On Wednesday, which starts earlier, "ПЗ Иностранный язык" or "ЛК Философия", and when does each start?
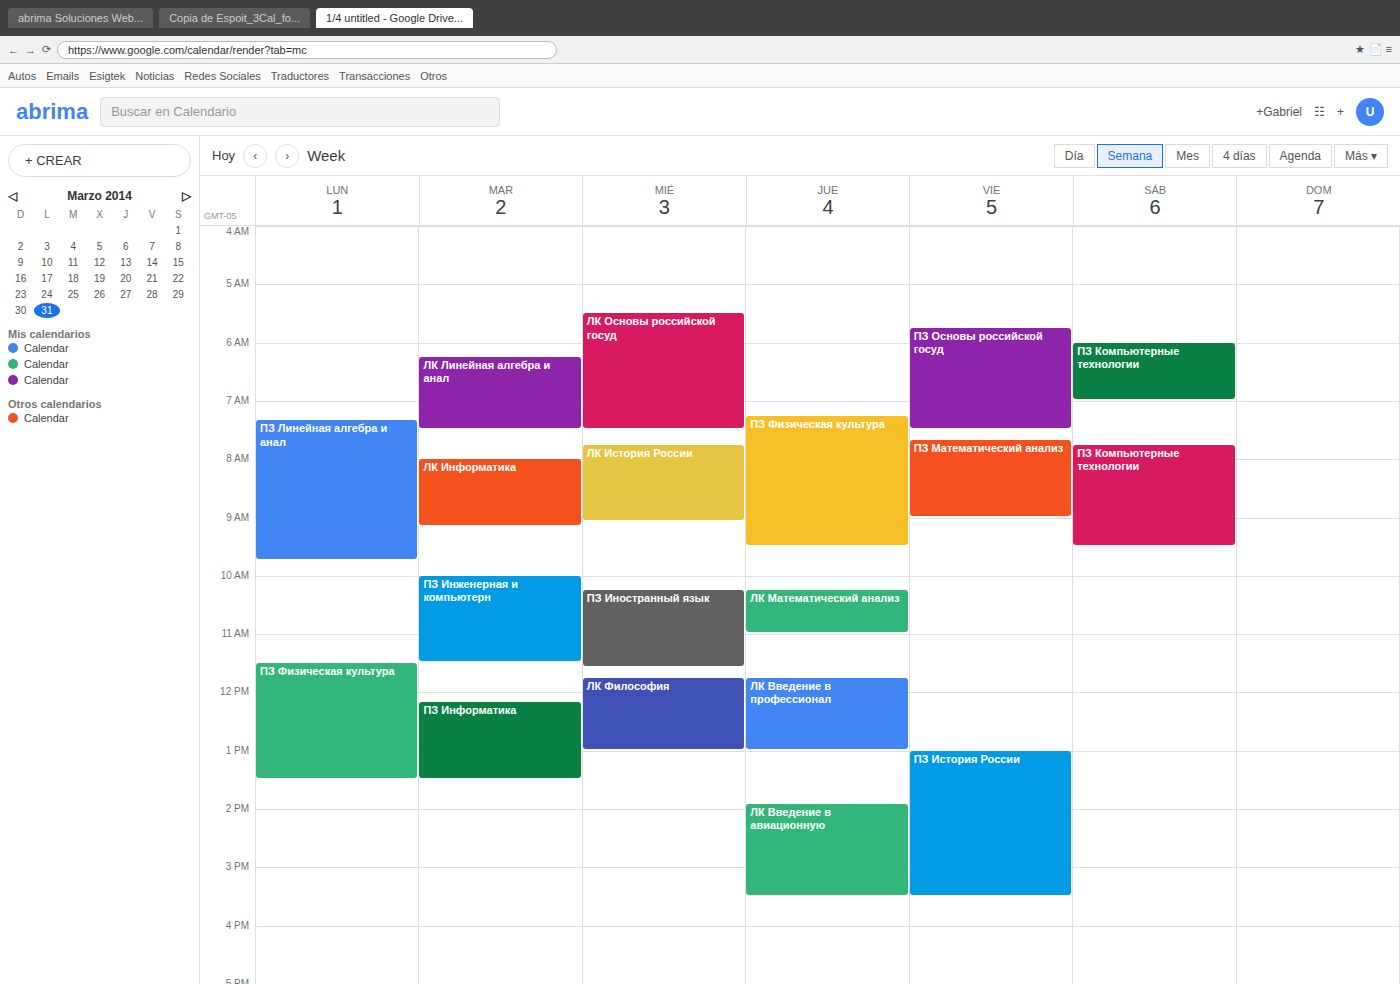
"ПЗ Иностранный язык" 10:15 AM; "ЛК Философия" 11:45 AM.